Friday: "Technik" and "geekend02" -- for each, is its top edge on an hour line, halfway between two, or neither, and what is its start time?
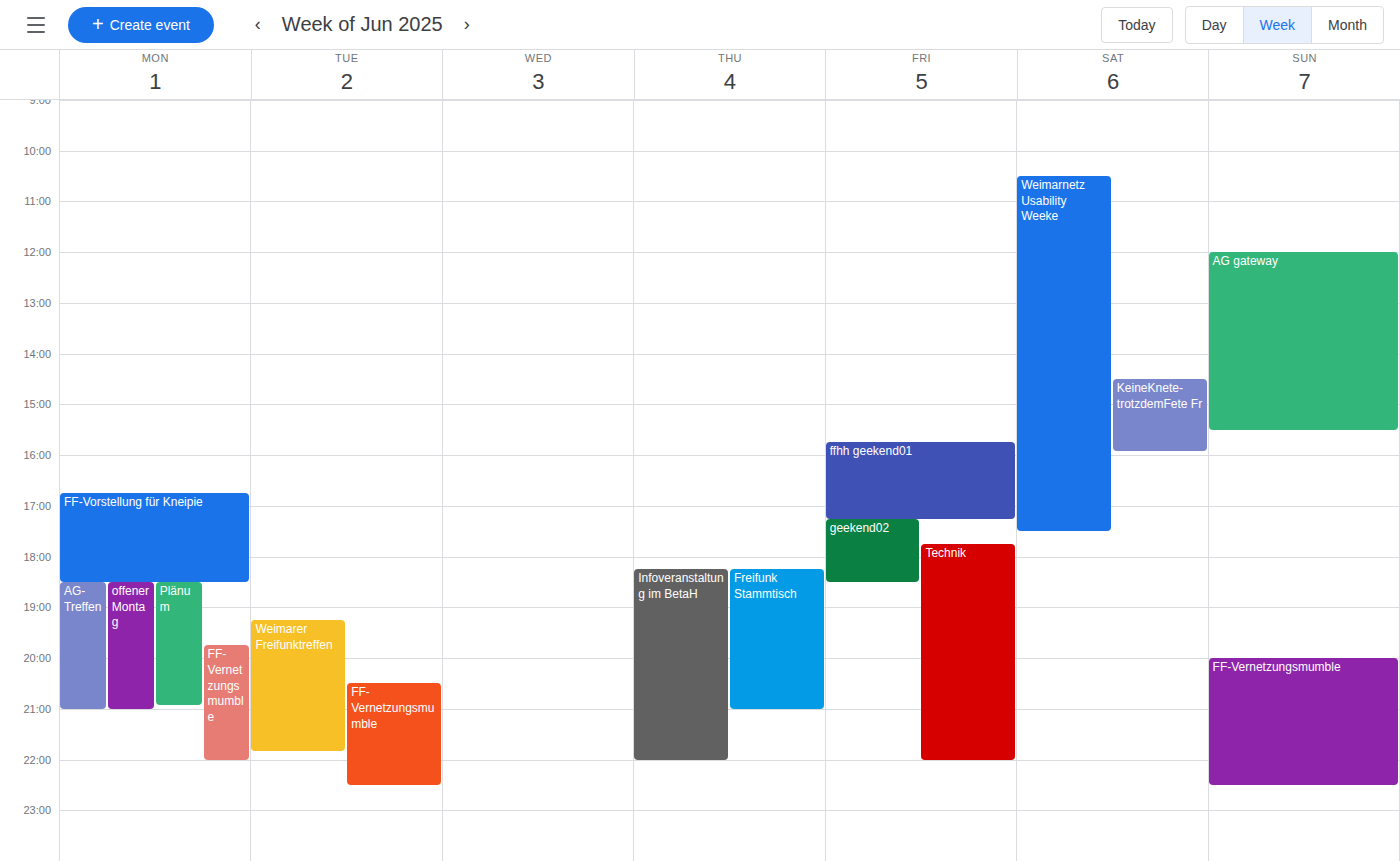
"Technik": 5:45 PM, neither: three quarters of the way from the 5 PM line to the 6 PM line. "geekend02": 5:15 PM, neither: a quarter of the way from the 5 PM line to the 6 PM line.